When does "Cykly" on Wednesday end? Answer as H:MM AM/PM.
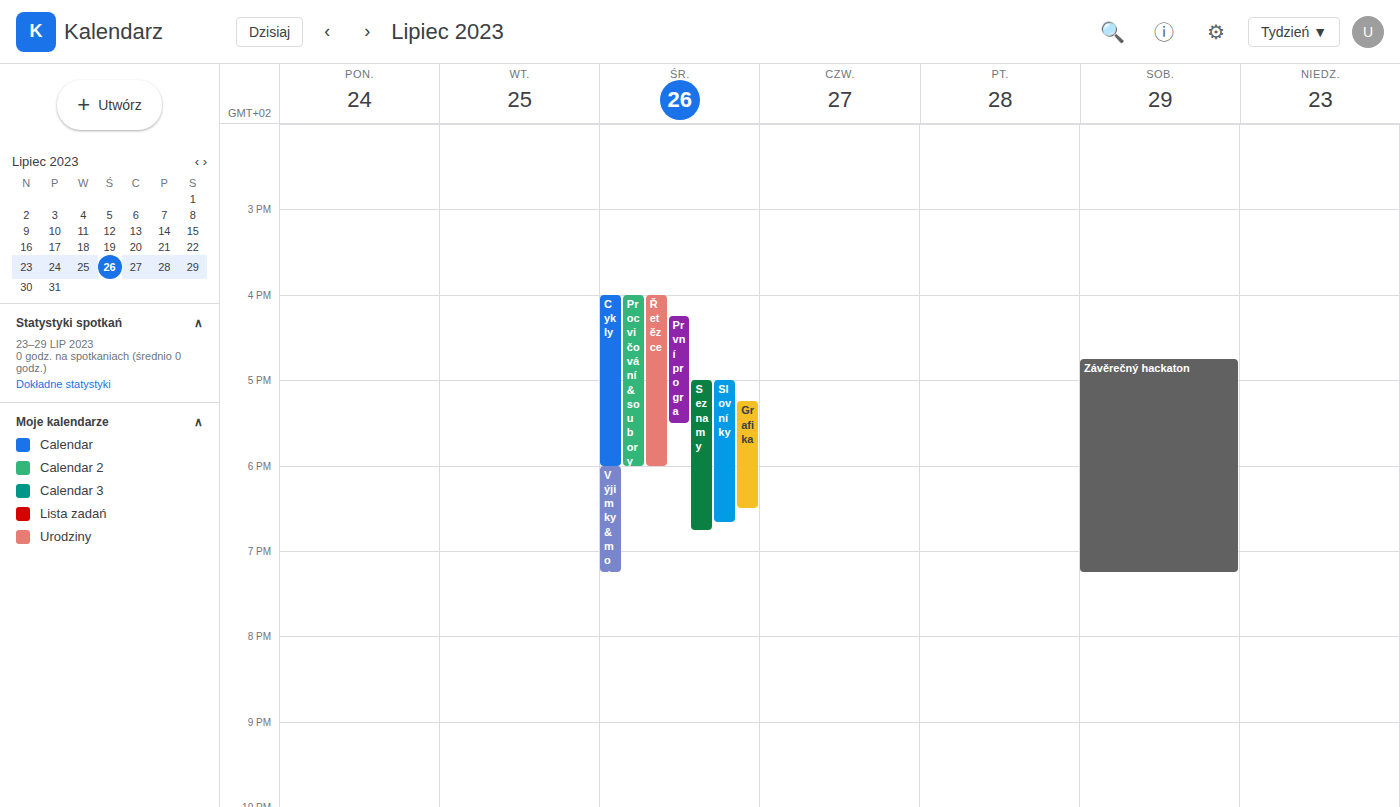
6:00 PM